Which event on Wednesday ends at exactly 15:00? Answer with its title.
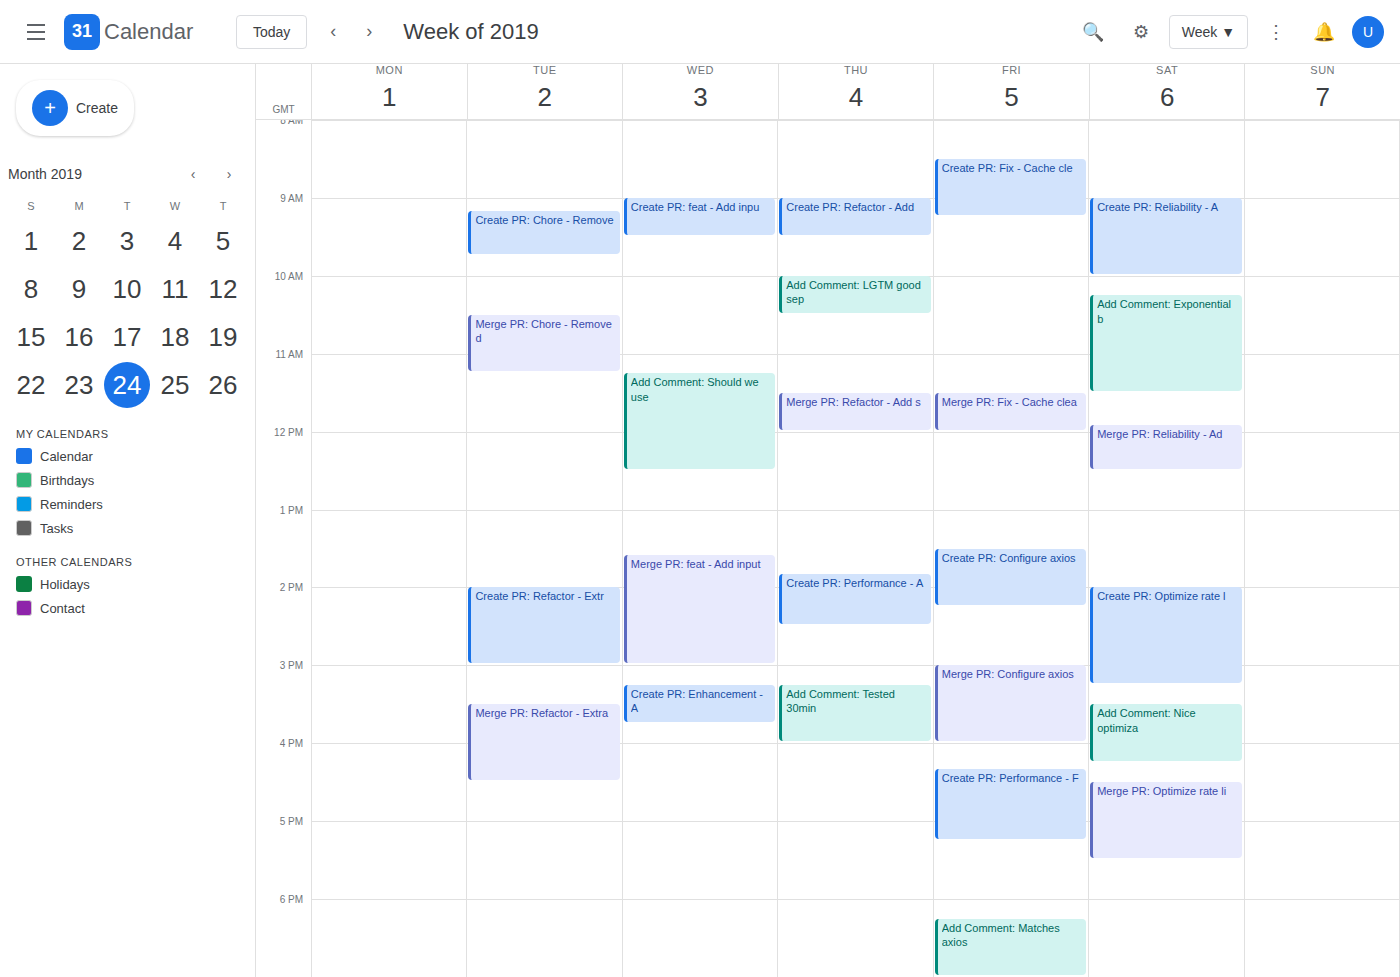
"Merge PR: feat - Add input"